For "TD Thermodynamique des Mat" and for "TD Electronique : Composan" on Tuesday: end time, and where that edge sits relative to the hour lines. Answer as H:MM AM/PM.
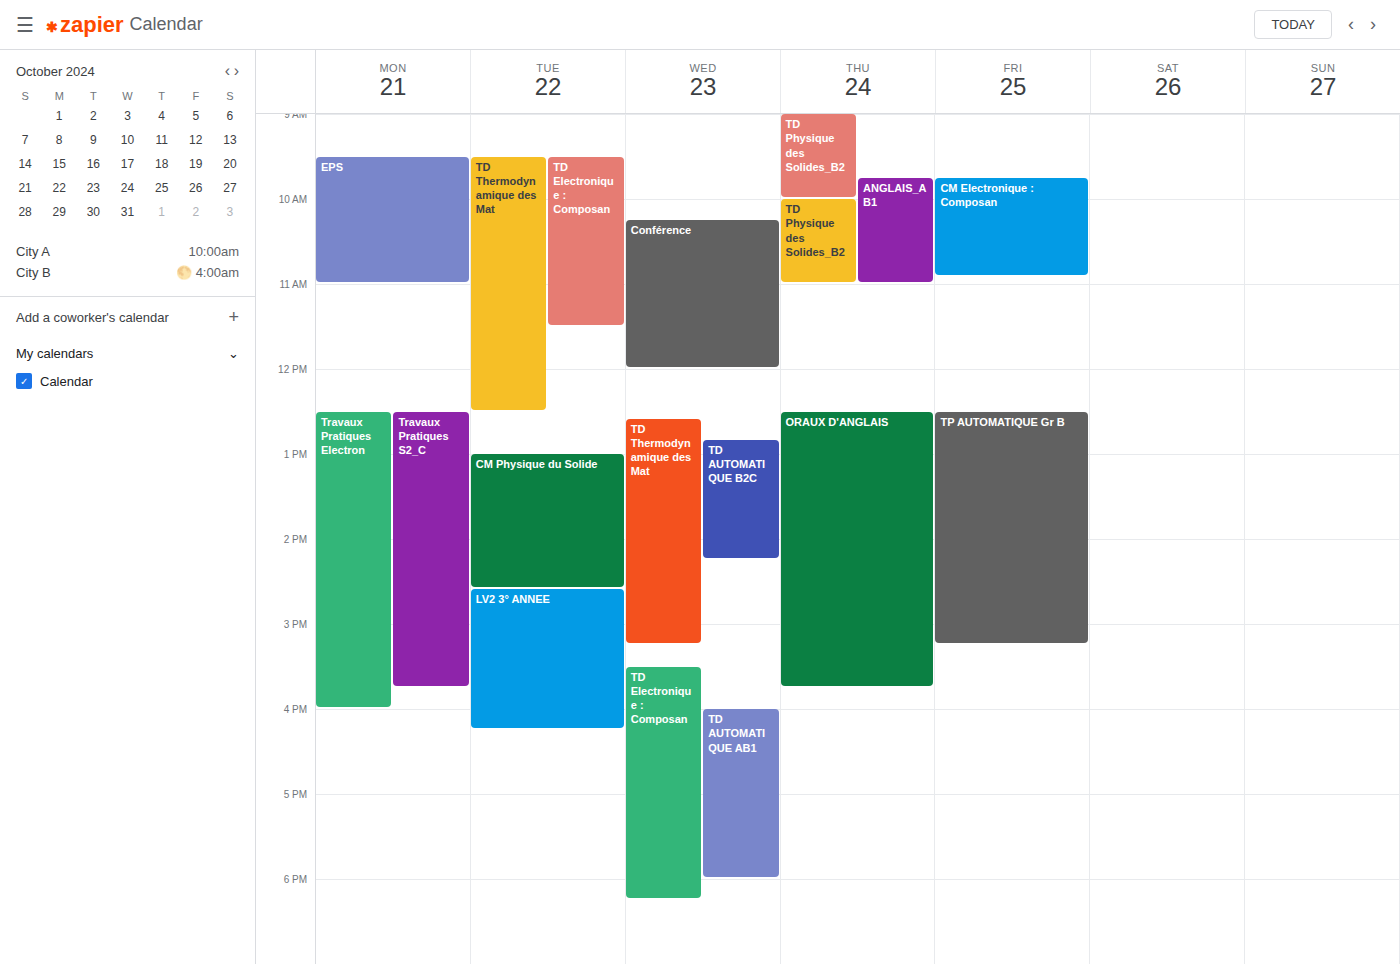
"TD Thermodynamique des Mat": 12:30 PM, halfway between the 12 PM and 1 PM lines. "TD Electronique : Composan": 11:30 AM, halfway between the 11 AM and 12 PM lines.